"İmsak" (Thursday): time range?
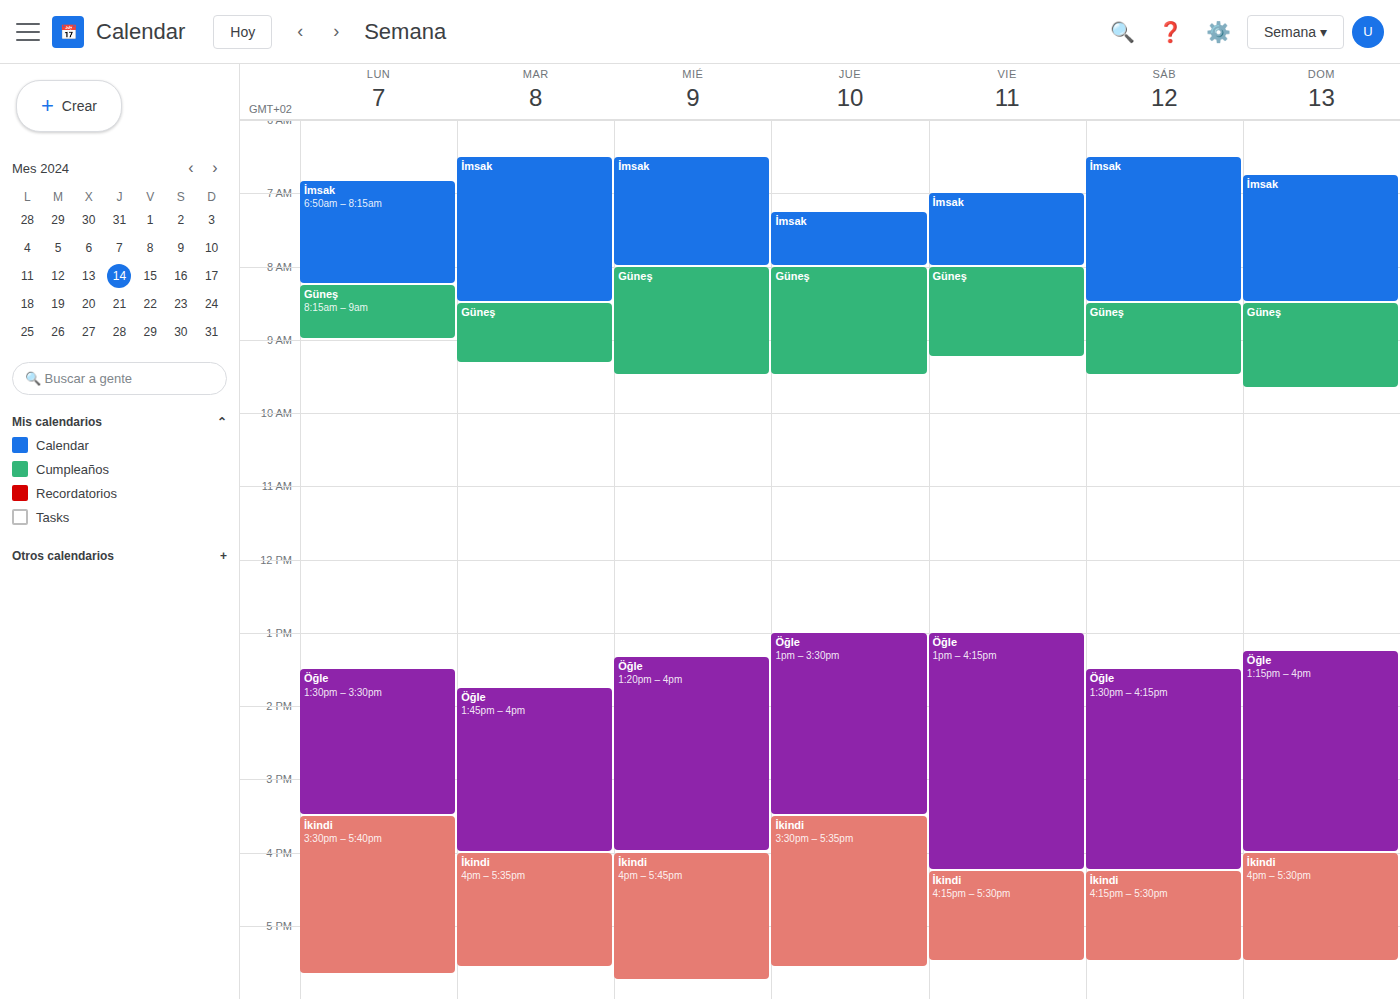
7:15 AM to 8:00 AM